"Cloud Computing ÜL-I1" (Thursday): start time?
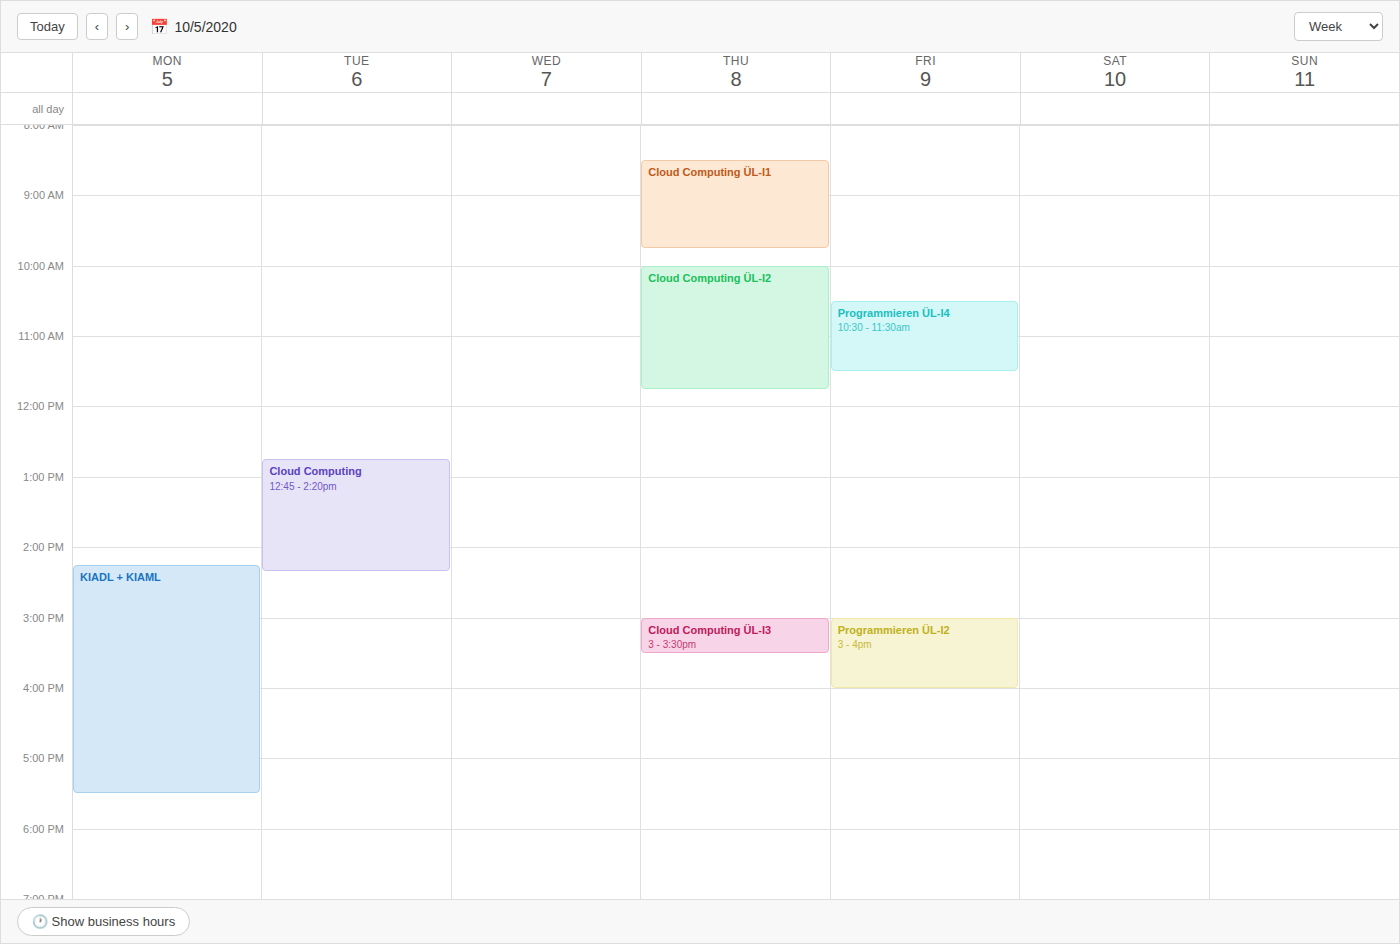
8:30 AM